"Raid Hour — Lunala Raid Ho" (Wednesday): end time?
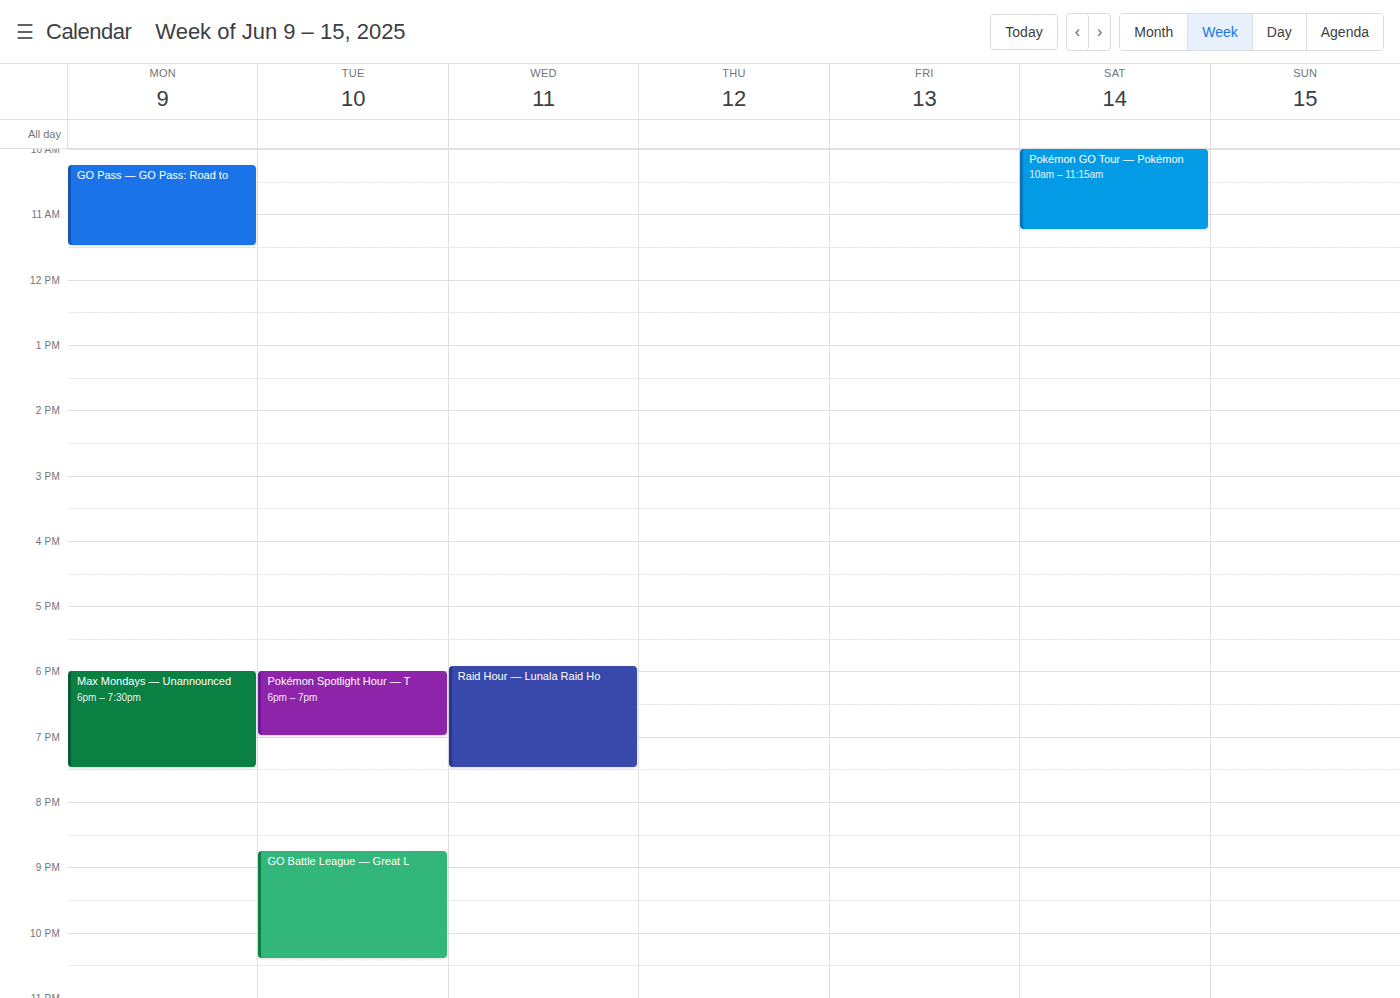
7:30 PM